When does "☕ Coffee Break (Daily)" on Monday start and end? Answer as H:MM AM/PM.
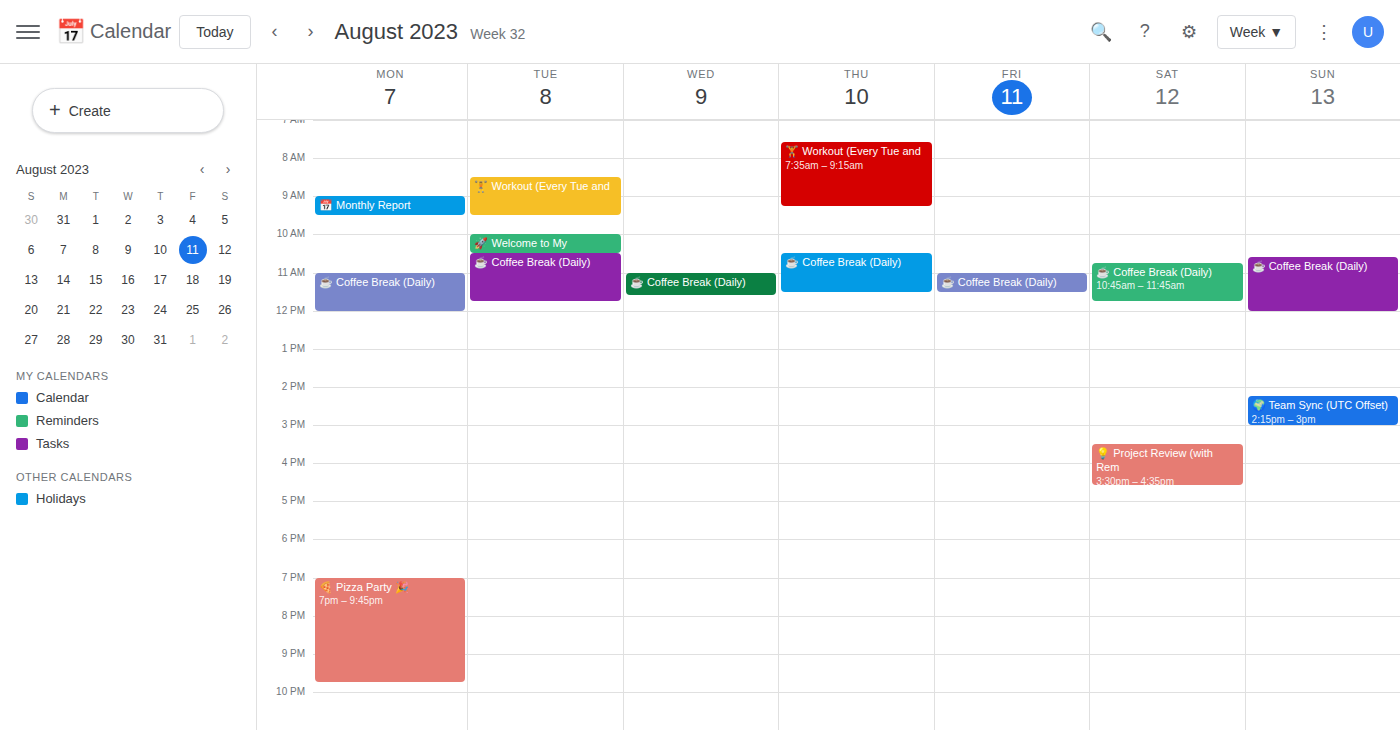
11:00 AM to 12:00 PM